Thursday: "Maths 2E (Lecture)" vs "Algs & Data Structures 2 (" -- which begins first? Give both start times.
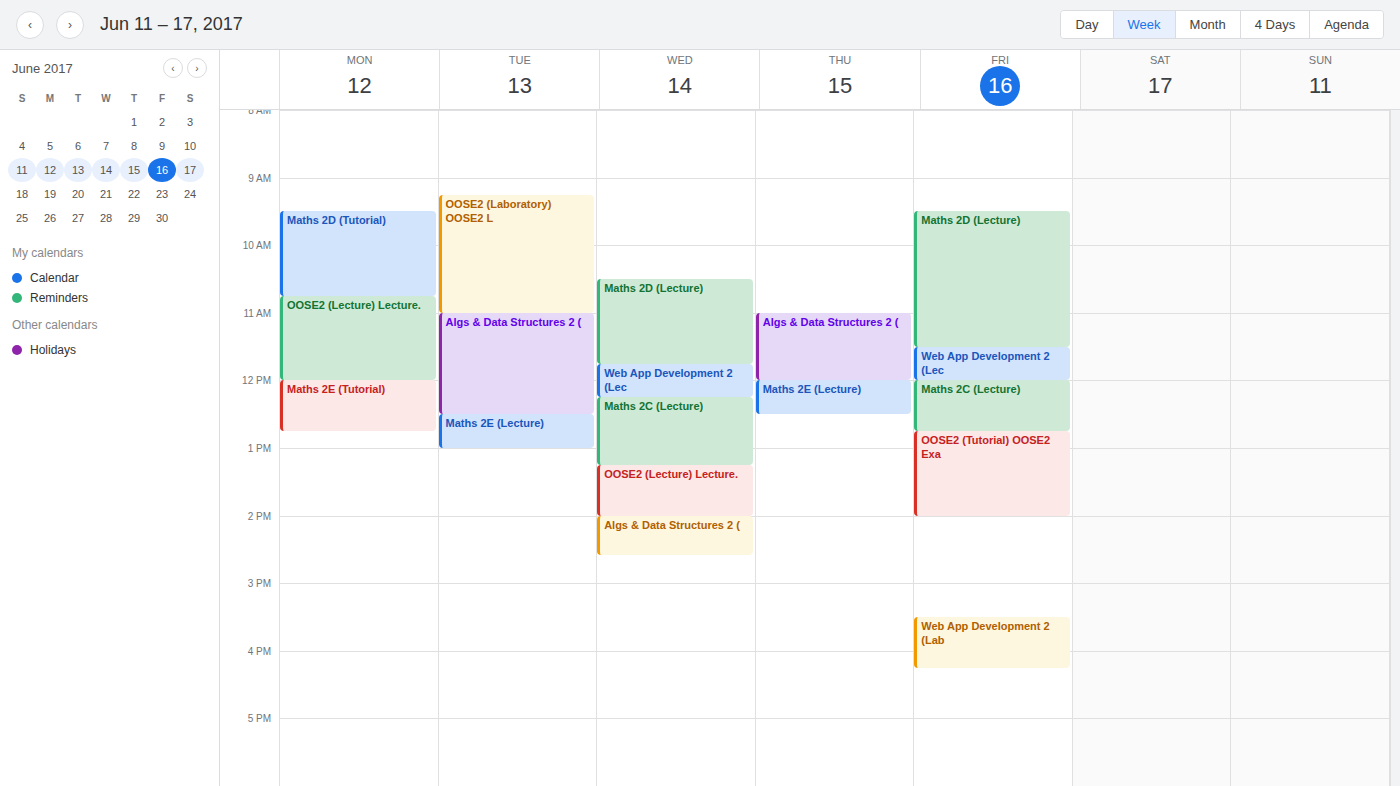
"Algs & Data Structures 2 (" 11:00; "Maths 2E (Lecture)" 12:00.